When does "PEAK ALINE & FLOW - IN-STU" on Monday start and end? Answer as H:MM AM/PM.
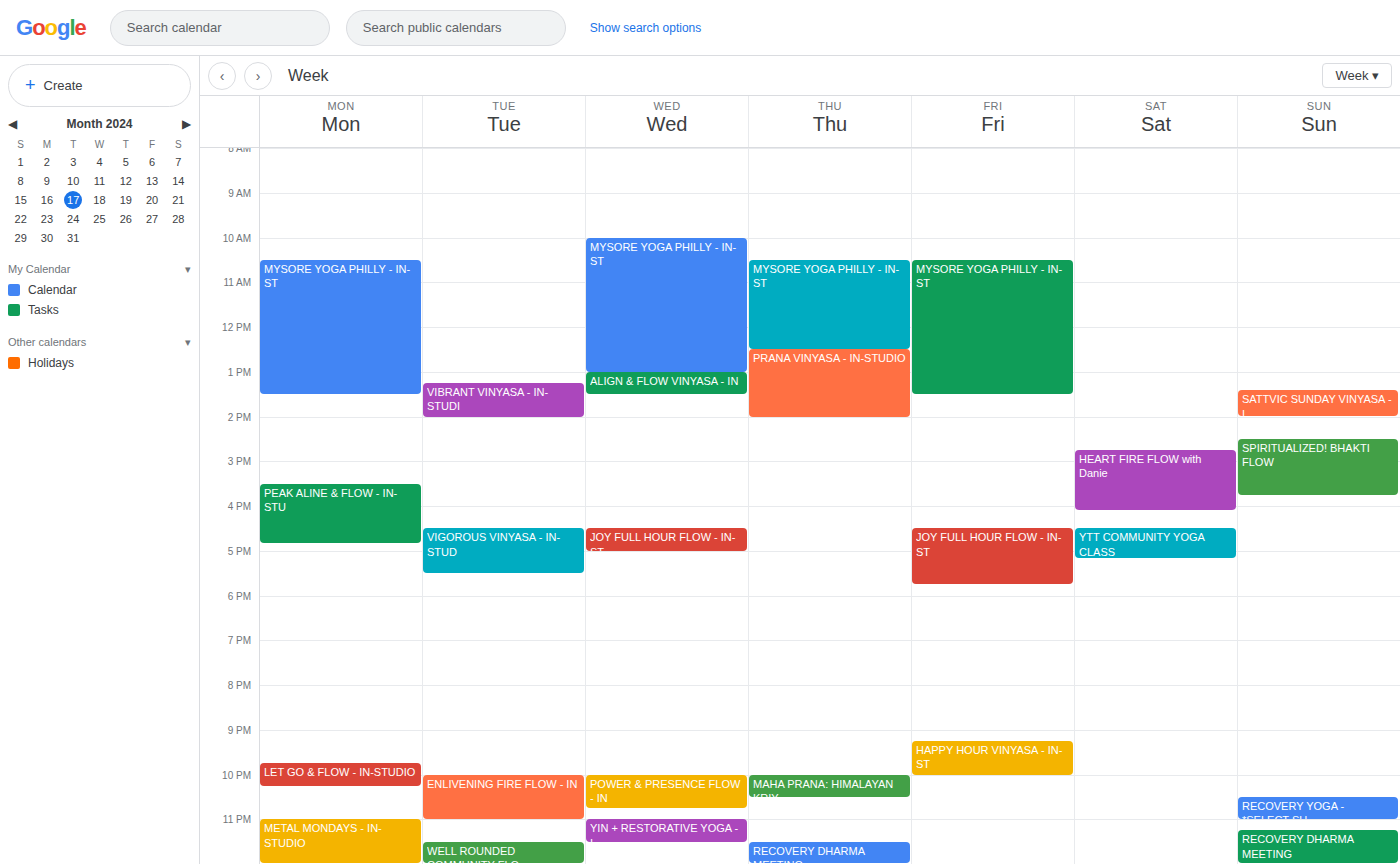
3:30 PM to 4:50 PM